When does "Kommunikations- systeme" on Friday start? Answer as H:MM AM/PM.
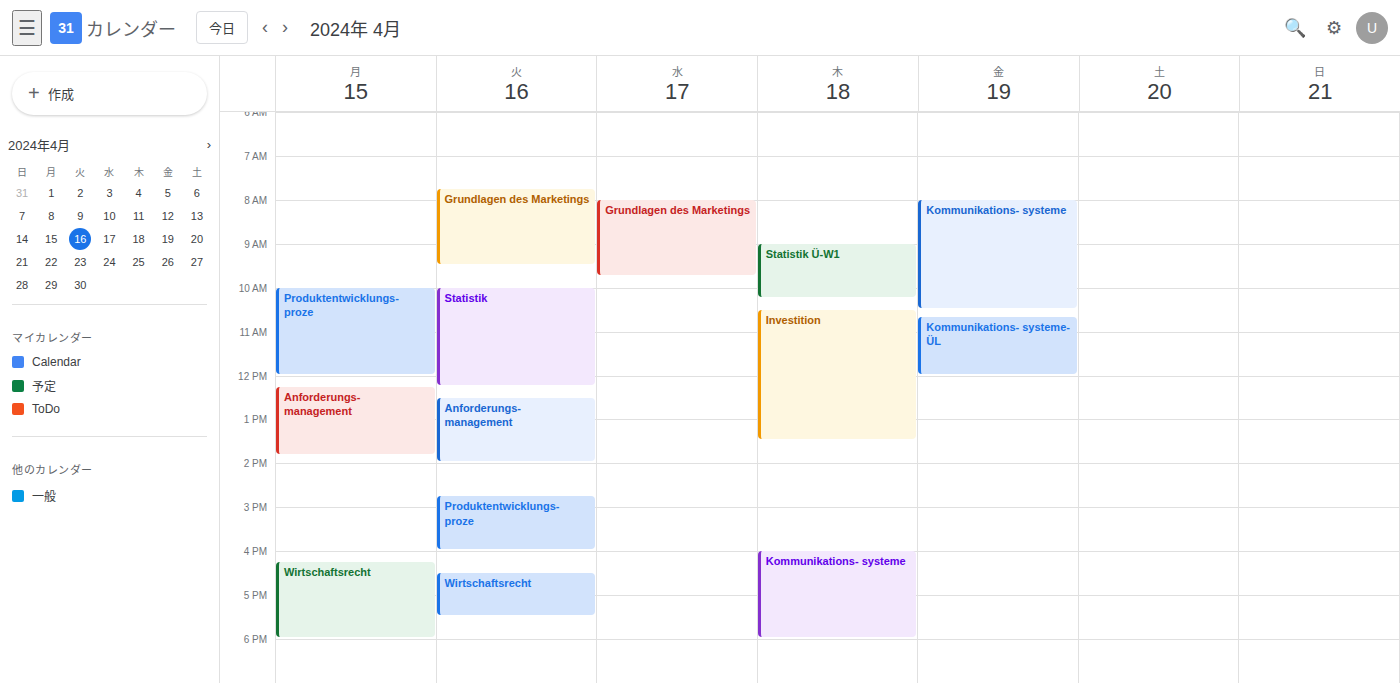
8:00 AM